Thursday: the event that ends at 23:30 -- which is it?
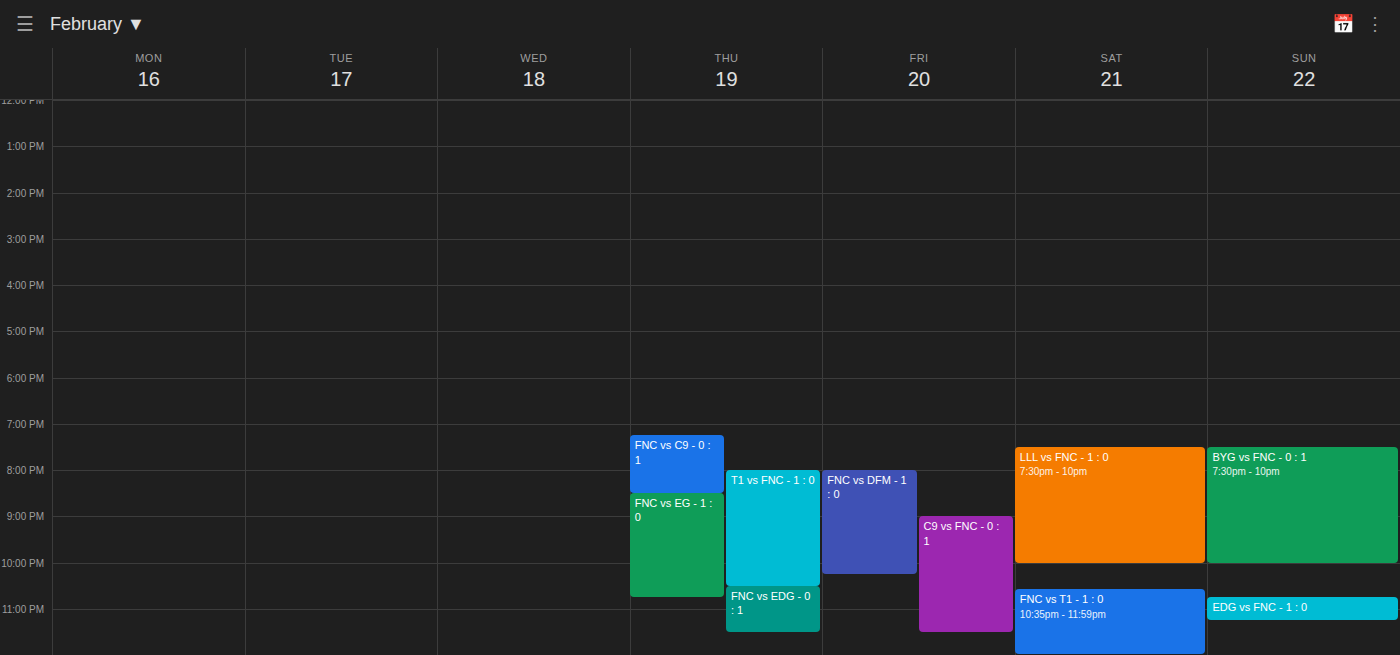
"FNC vs EDG - 0 : 1"